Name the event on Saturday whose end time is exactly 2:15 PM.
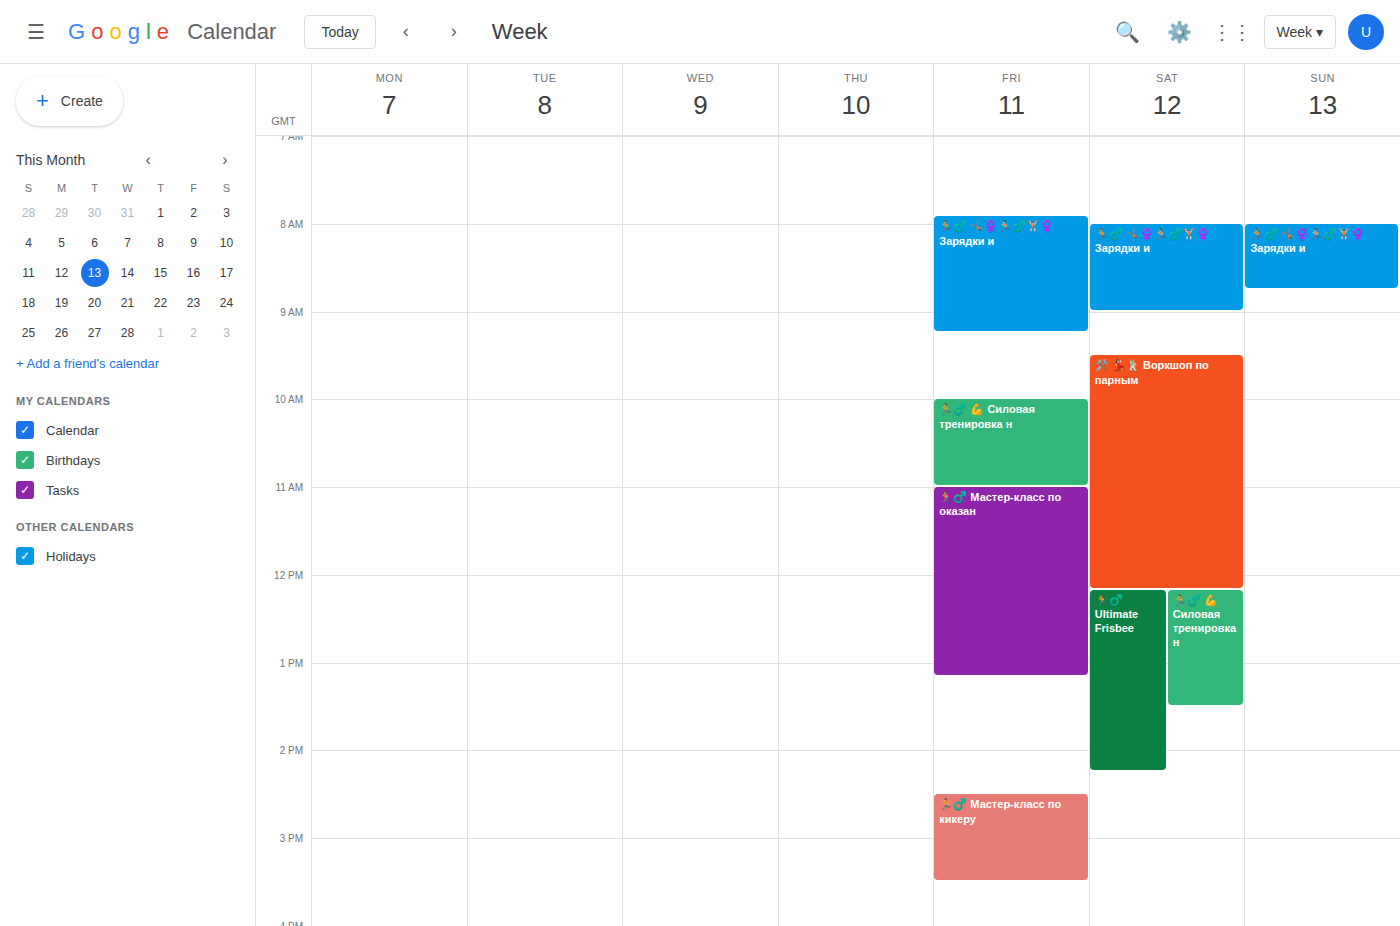
"🏃♂️ Ultimate Frisbee"